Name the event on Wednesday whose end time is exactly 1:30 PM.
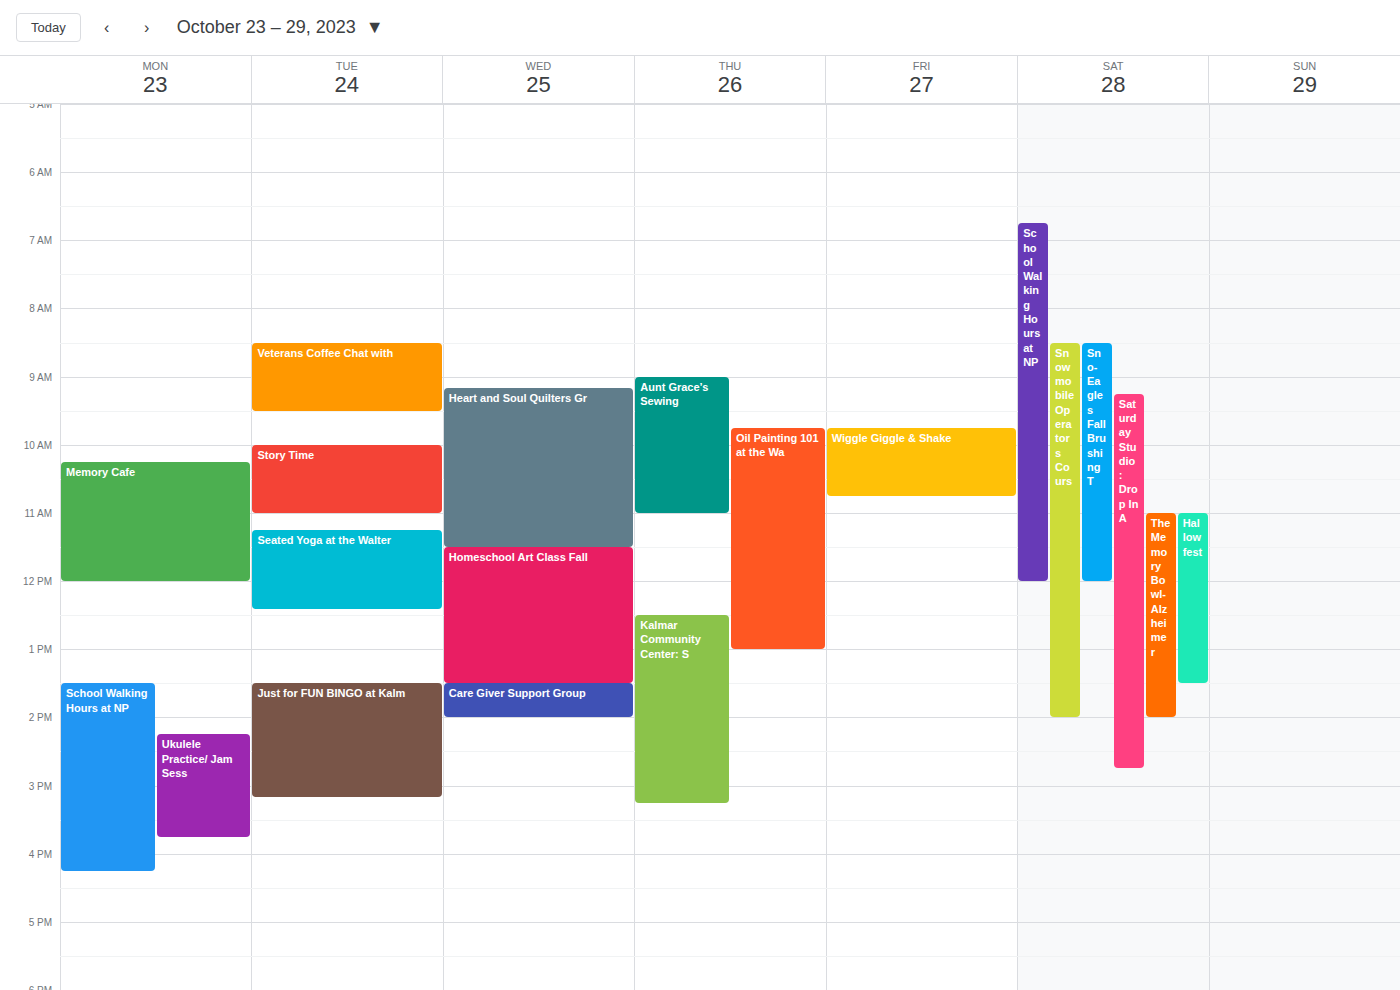
"Homeschool Art Class Fall"